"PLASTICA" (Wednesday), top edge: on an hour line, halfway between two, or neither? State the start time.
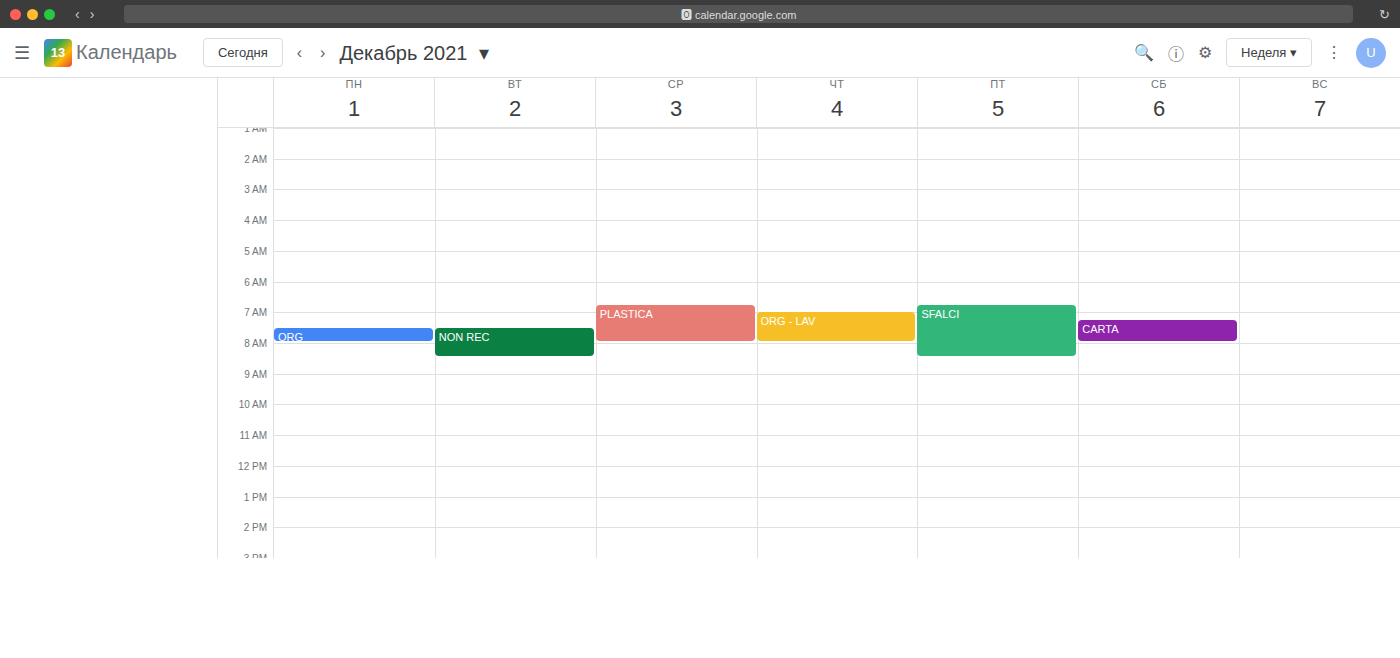
6:45 AM -- neither: three quarters of the way from the 6 AM line to the 7 AM line.